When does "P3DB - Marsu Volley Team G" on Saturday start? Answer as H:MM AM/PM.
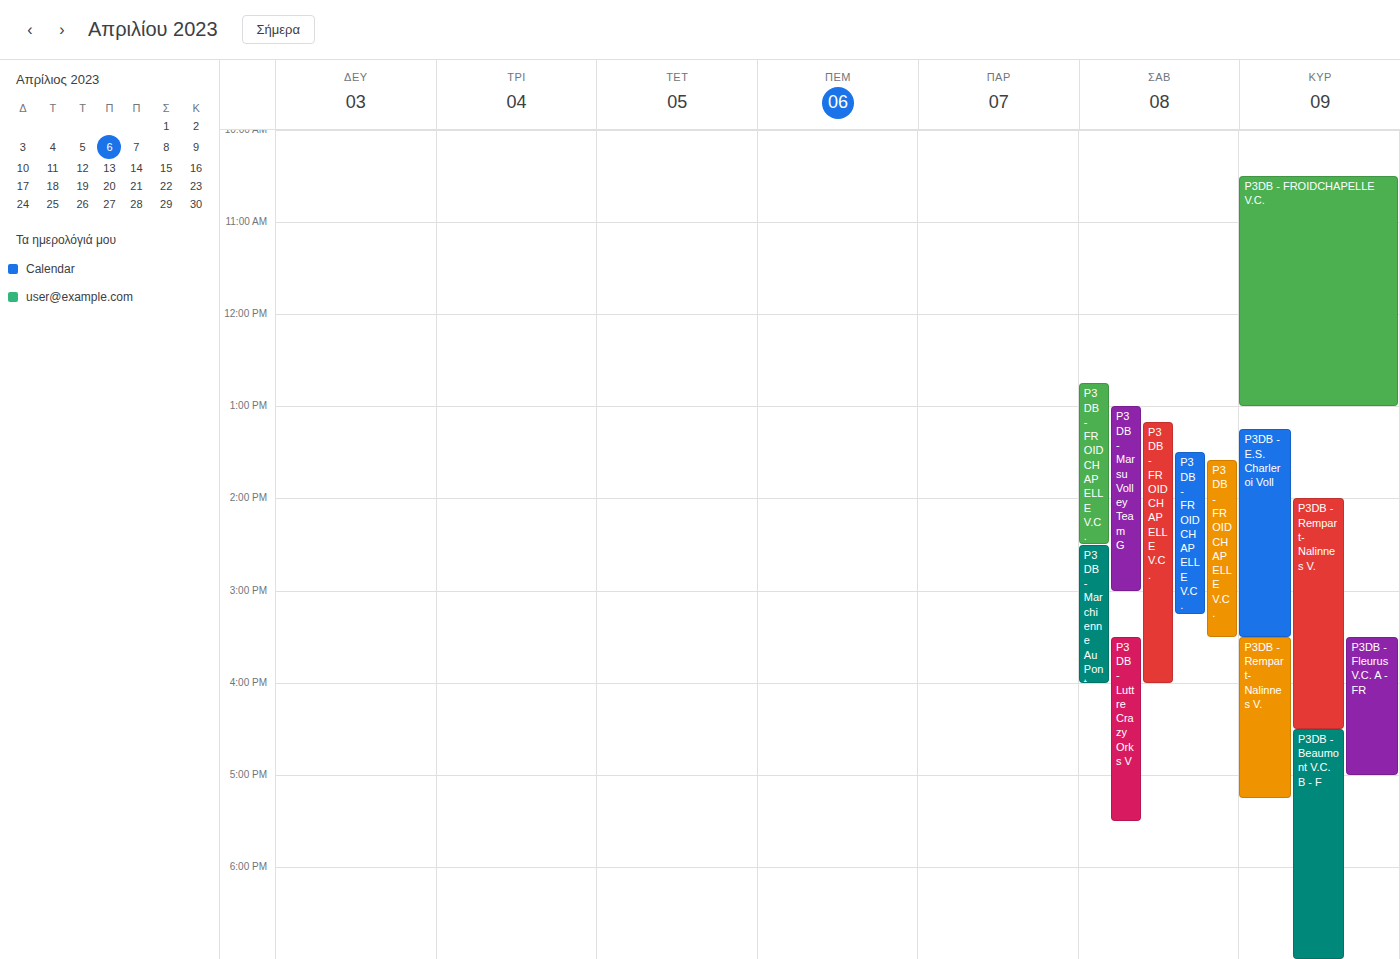
1:00 PM